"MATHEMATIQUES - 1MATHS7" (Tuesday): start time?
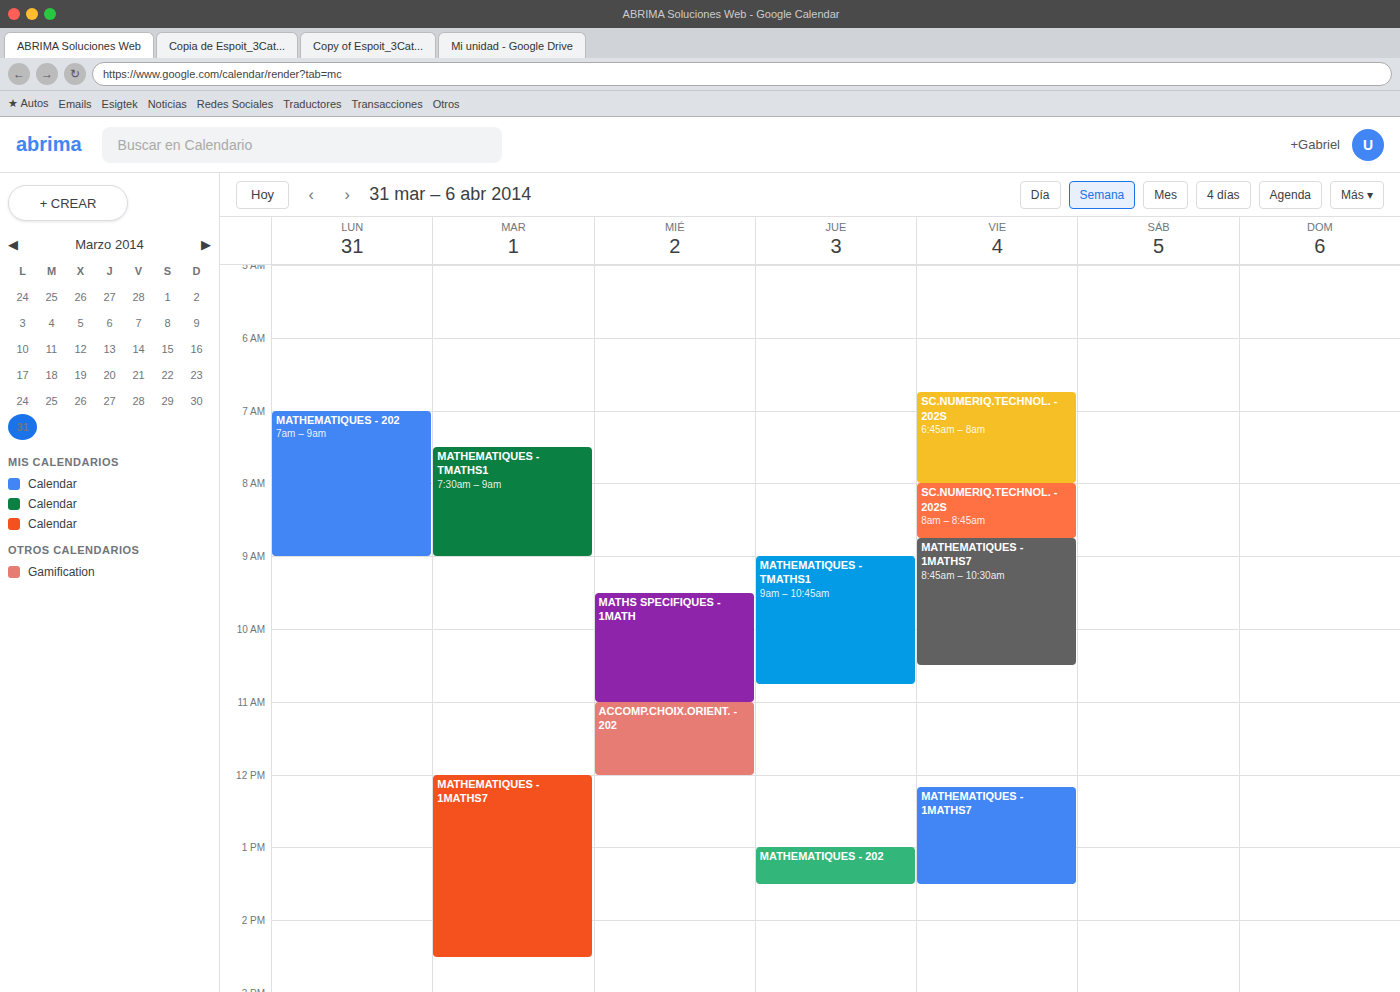
12:00 PM